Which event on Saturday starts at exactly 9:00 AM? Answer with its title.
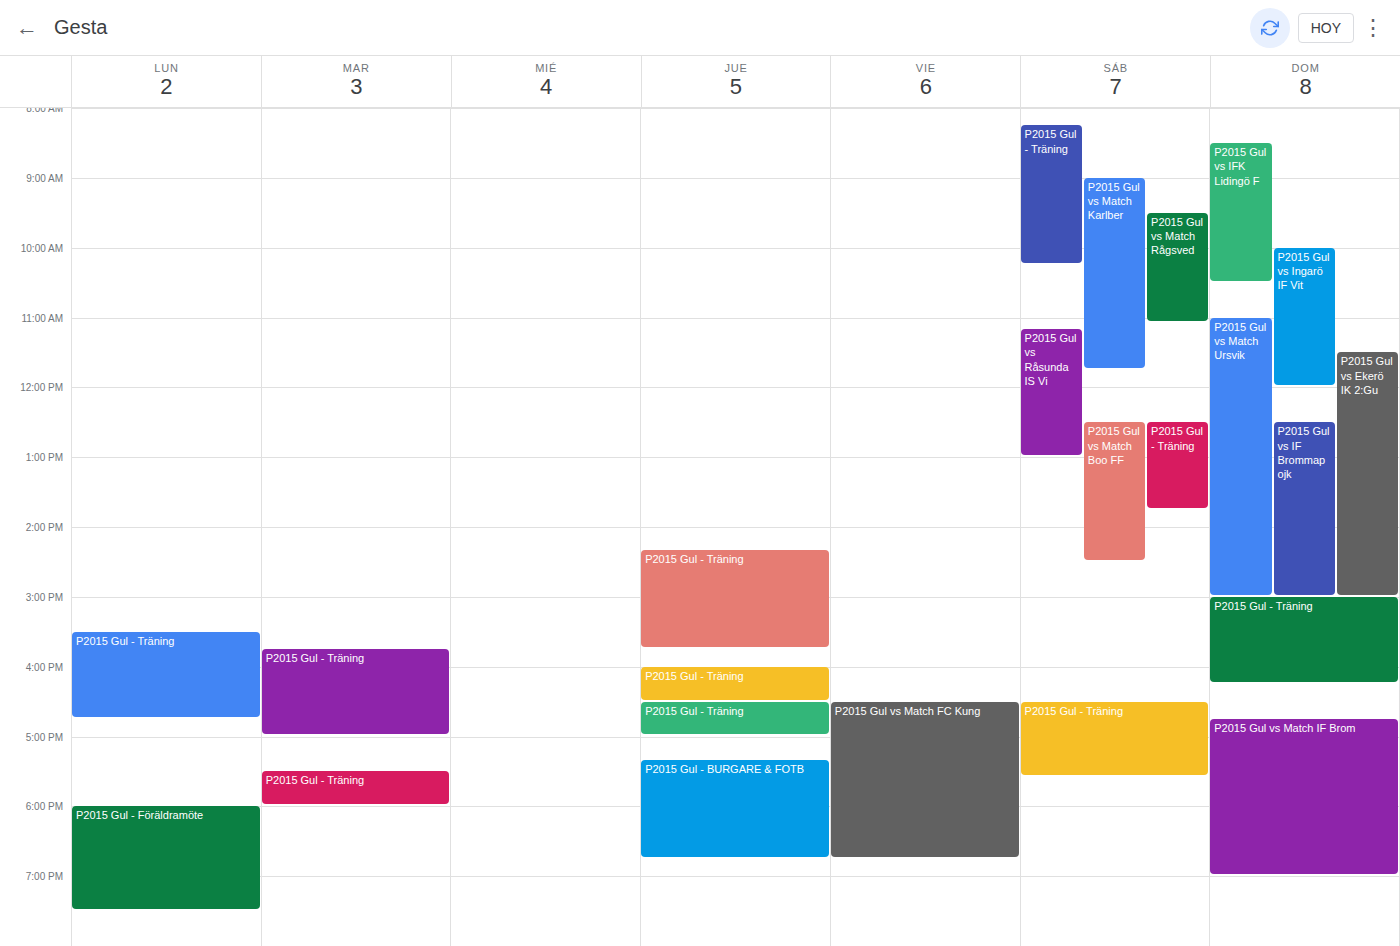
"P2015 Gul vs Match Karlber"